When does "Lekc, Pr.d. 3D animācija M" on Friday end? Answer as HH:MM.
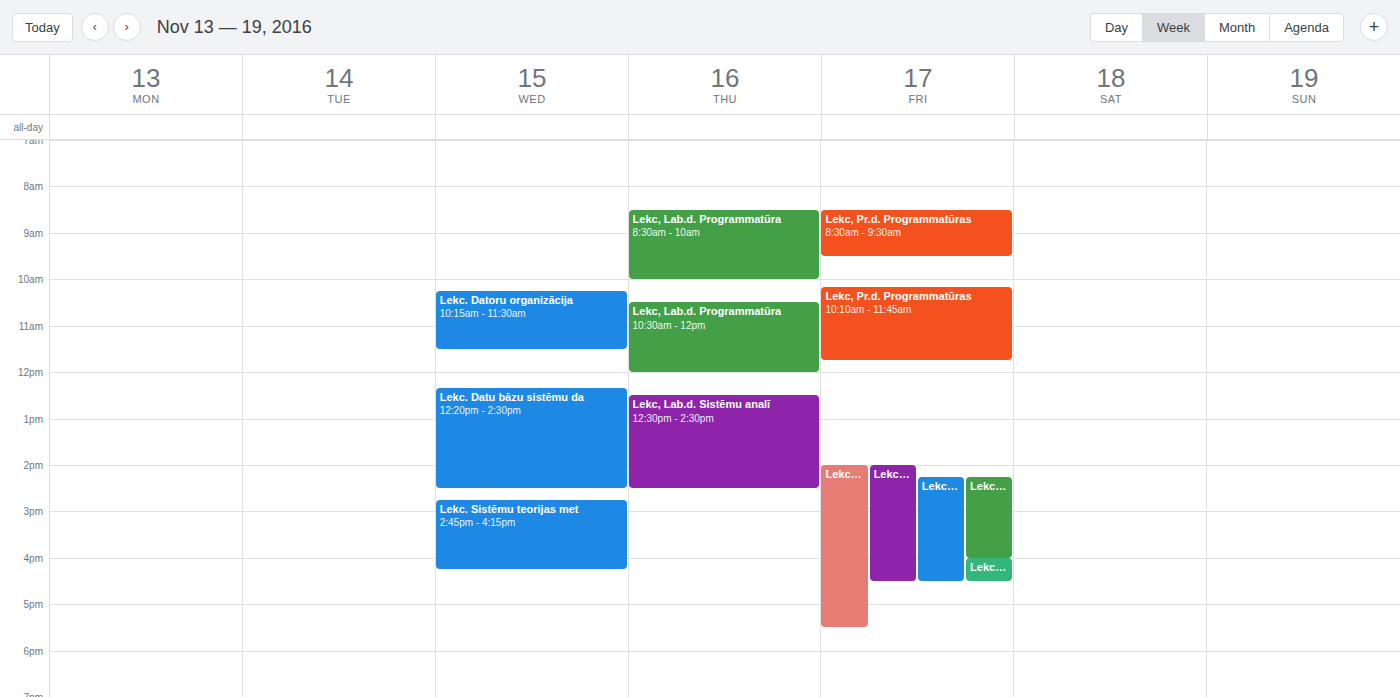
16:30